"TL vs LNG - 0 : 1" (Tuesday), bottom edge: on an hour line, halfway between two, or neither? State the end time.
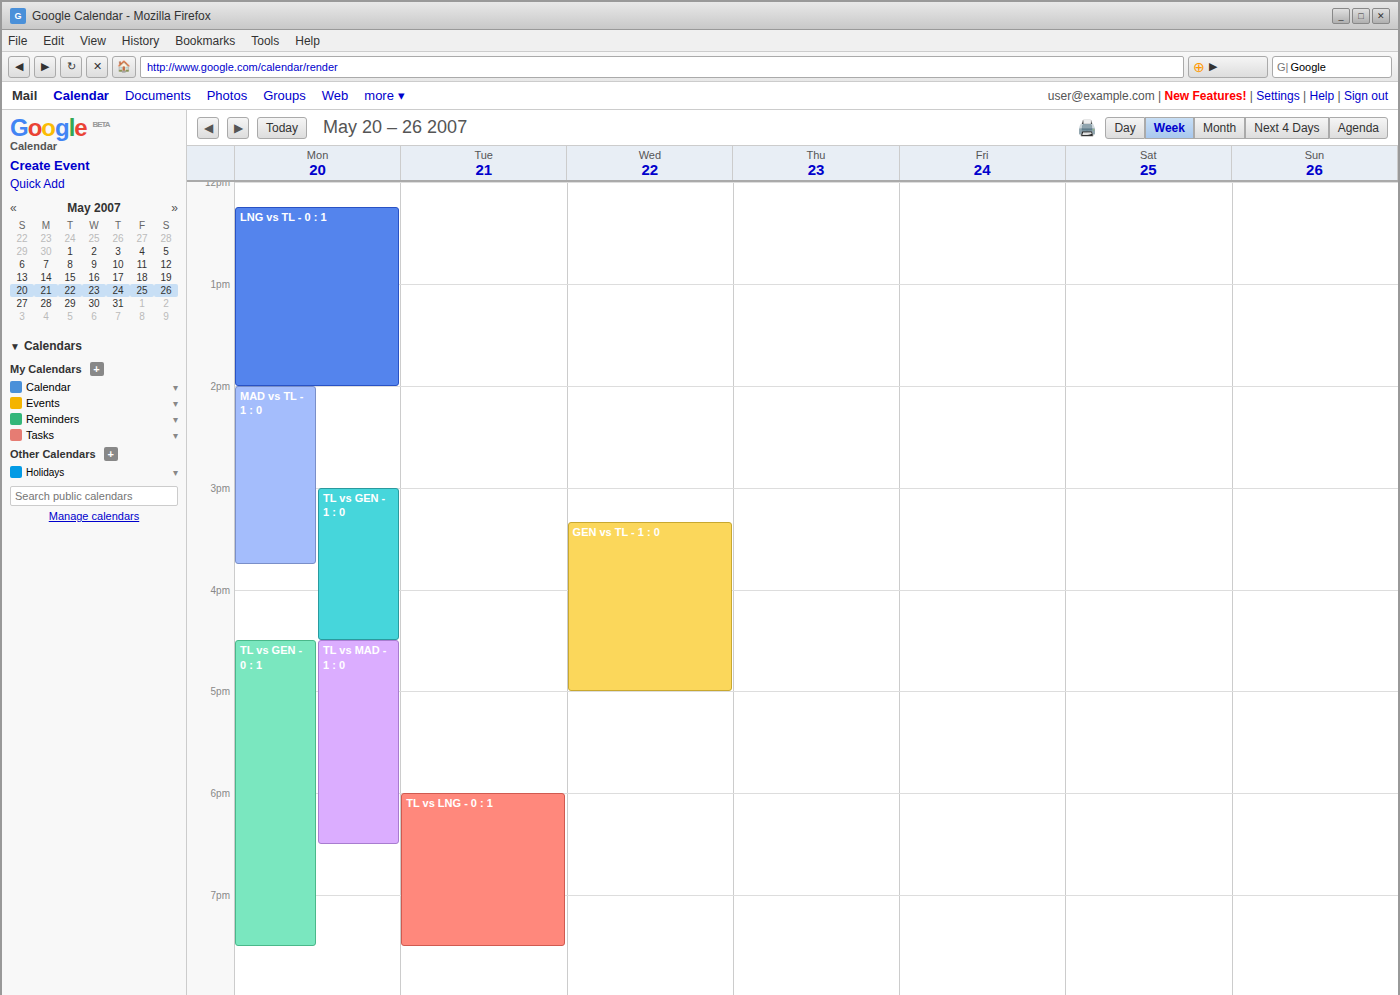
7:30 PM -- halfway between the 7 PM and 8 PM lines.